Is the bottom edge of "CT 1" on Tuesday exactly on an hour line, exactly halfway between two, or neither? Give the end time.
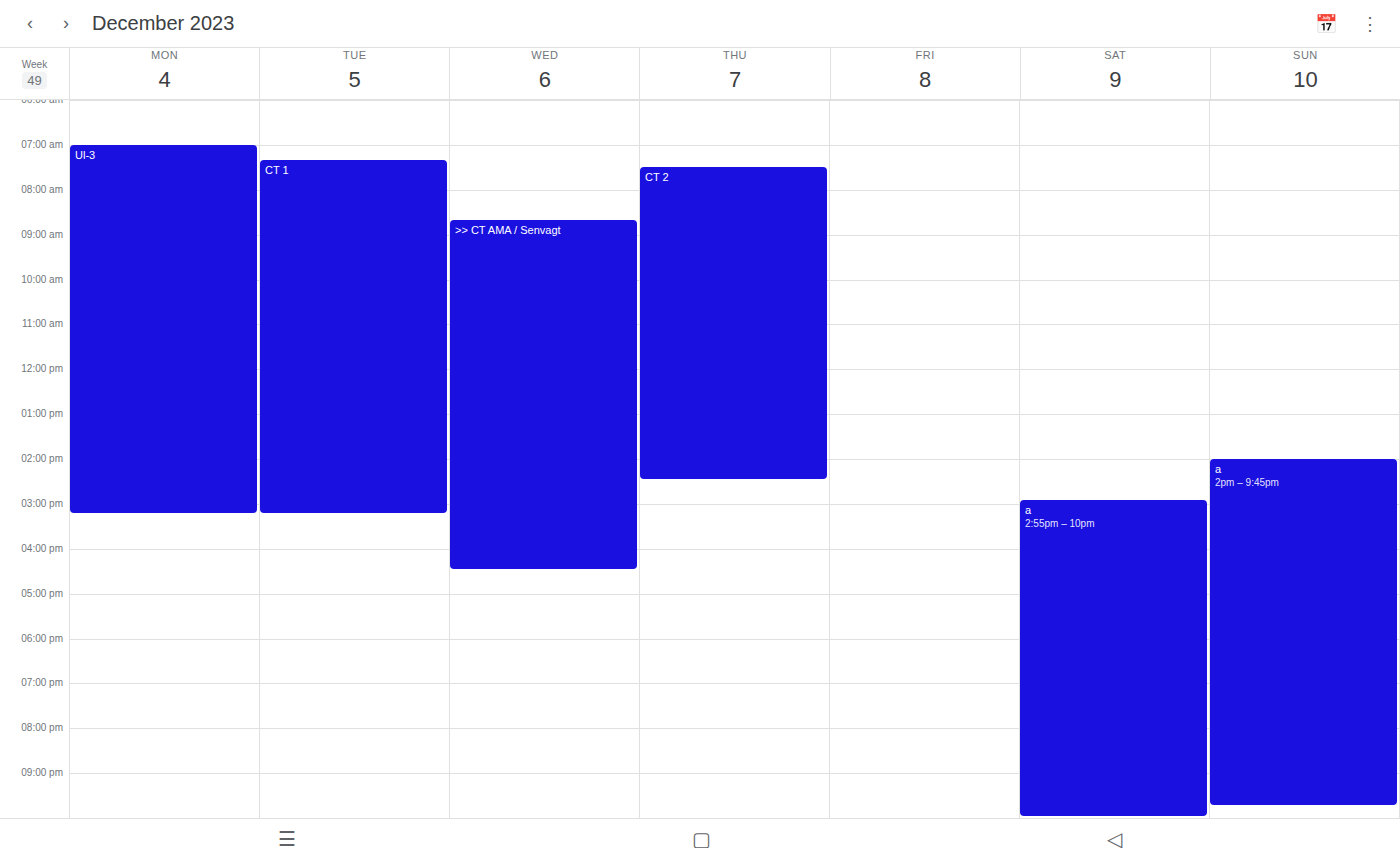
15:15 -- neither: a quarter of the way from the 15:00 line to the 16:00 line.